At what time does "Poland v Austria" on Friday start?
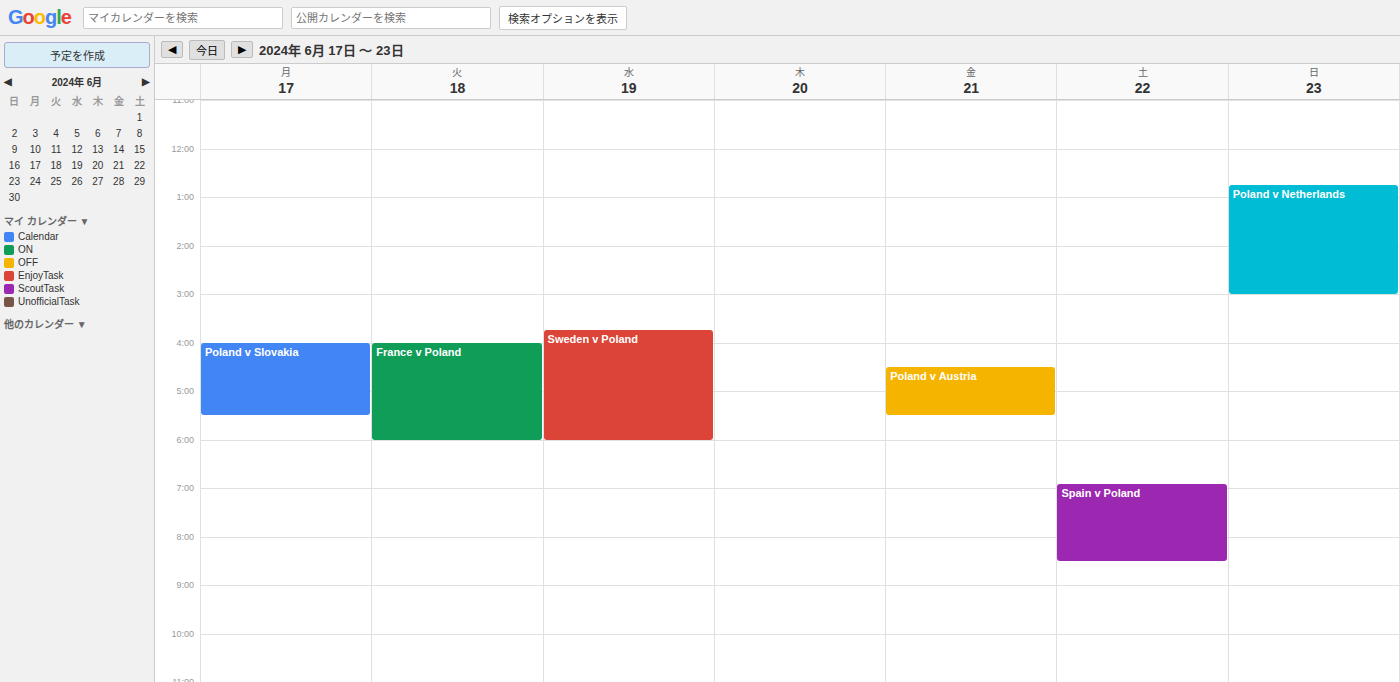
4:30 PM